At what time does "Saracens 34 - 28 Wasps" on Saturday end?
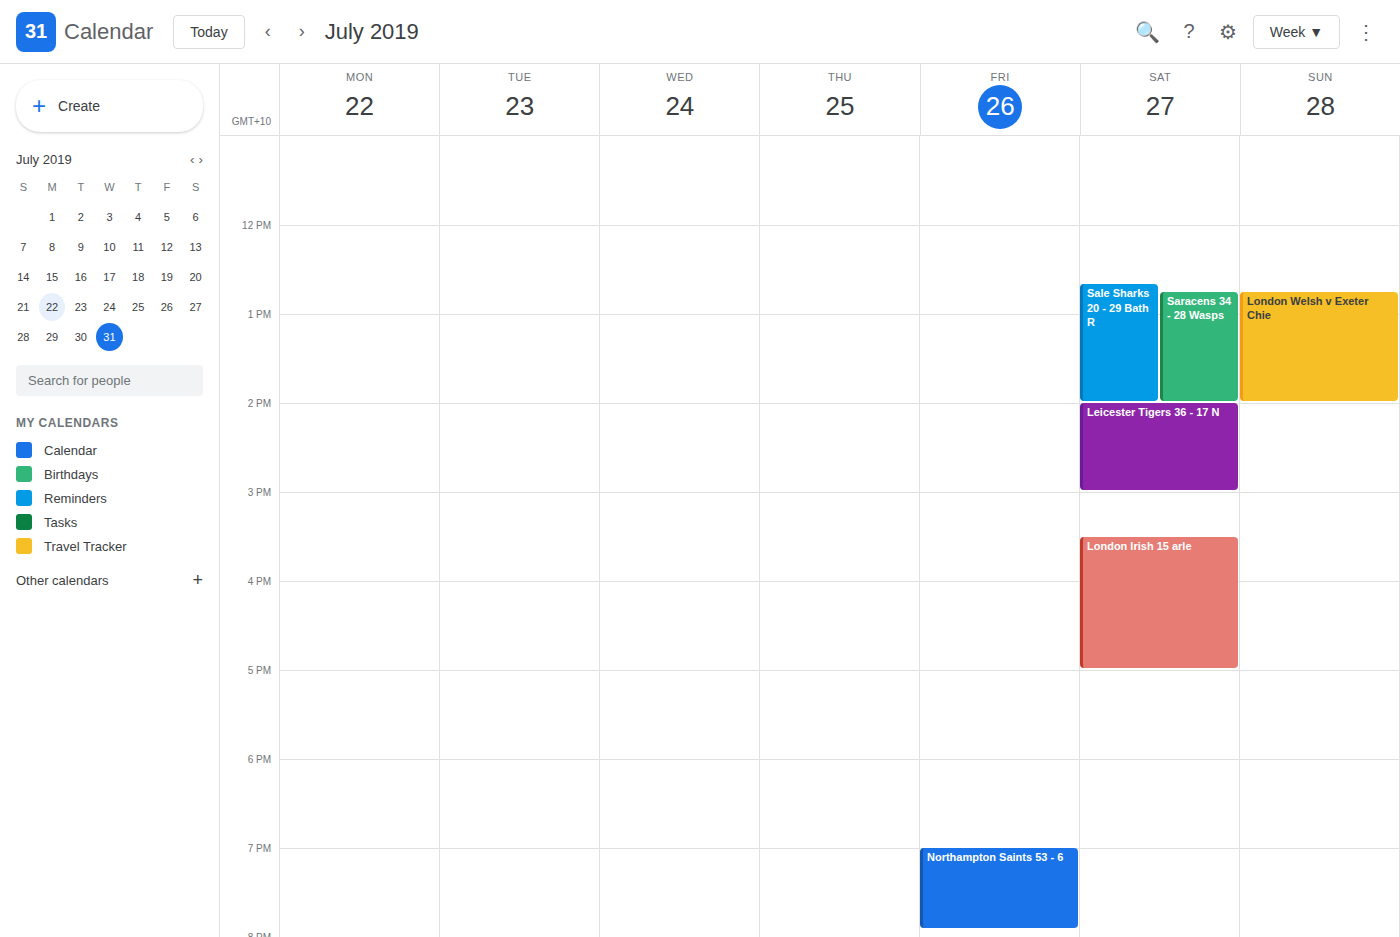
2:00 PM